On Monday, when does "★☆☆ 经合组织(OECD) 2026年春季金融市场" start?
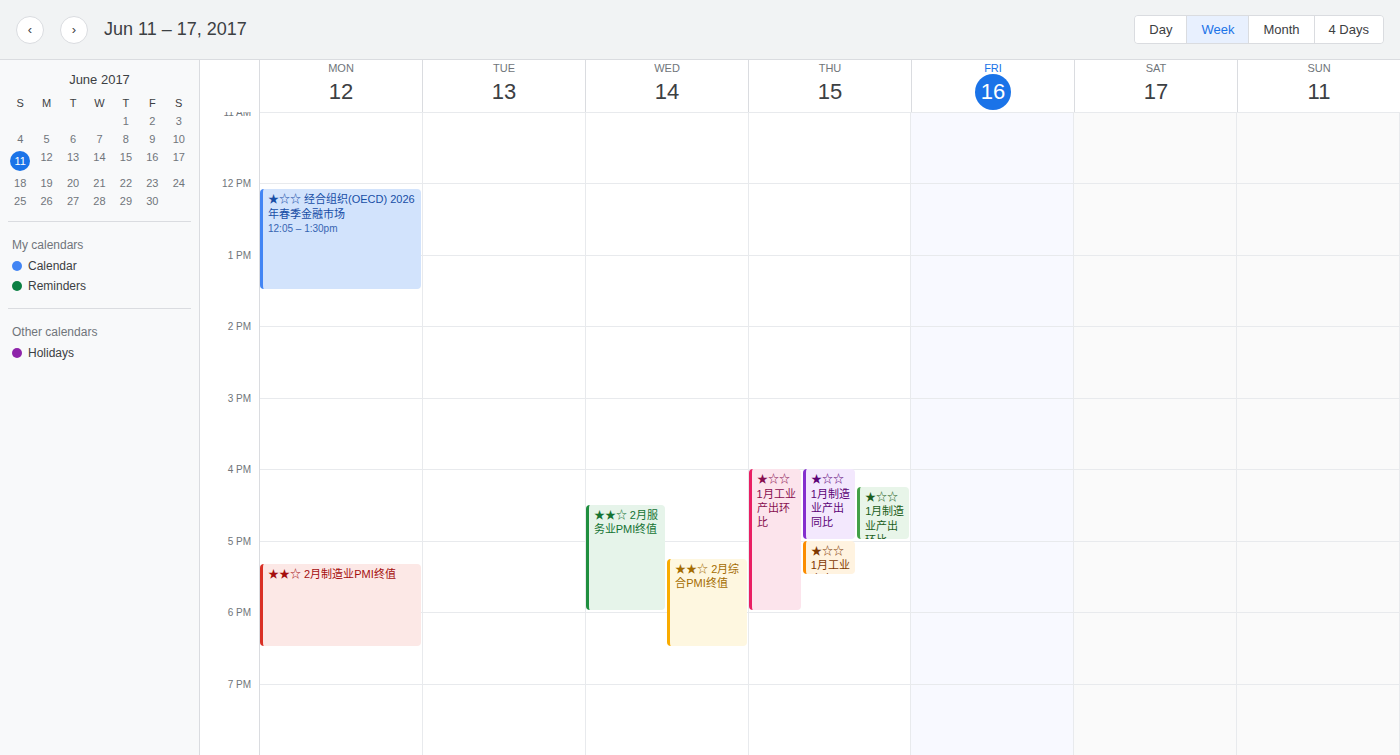
12:05 PM